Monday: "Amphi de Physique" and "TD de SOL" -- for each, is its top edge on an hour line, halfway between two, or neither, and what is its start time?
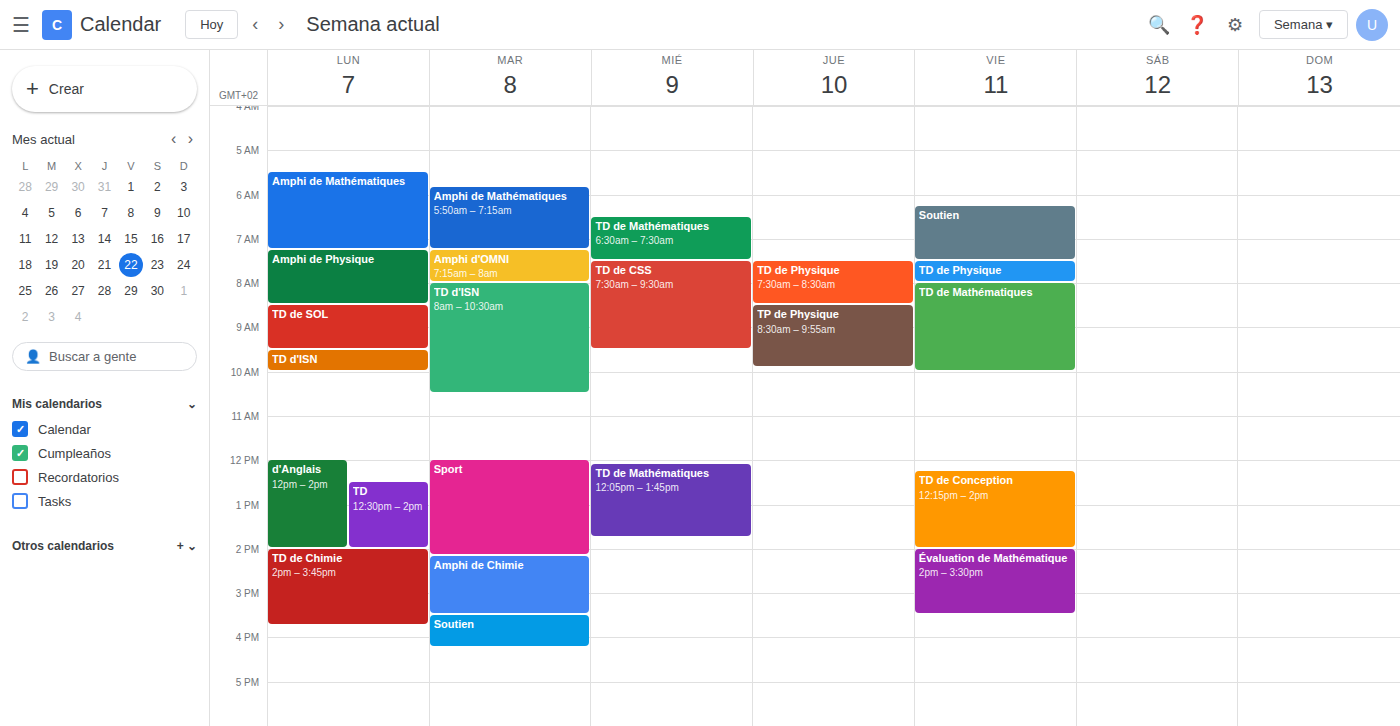
"Amphi de Physique": 7:15 AM, neither: a quarter of the way from the 7 AM line to the 8 AM line. "TD de SOL": 8:30 AM, halfway between the 8 AM and 9 AM lines.